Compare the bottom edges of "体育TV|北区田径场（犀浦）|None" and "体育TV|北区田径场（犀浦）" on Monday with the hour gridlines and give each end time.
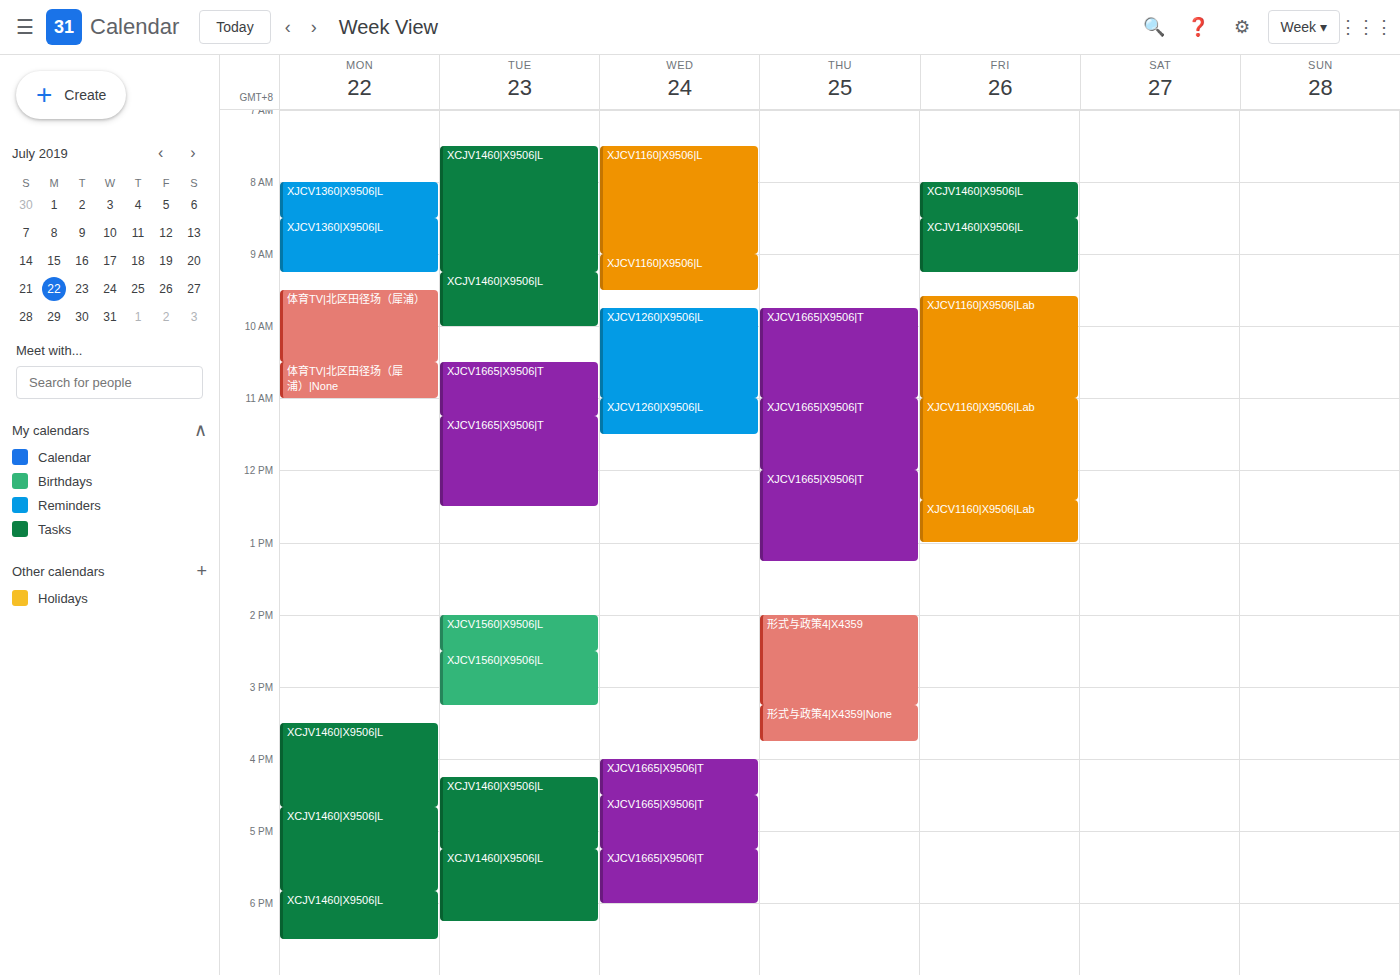
"体育TV|北区田径场（犀浦）|None": 11:00 AM, exactly on the 11 AM line. "体育TV|北区田径场（犀浦）": 10:30 AM, halfway between the 10 AM and 11 AM lines.